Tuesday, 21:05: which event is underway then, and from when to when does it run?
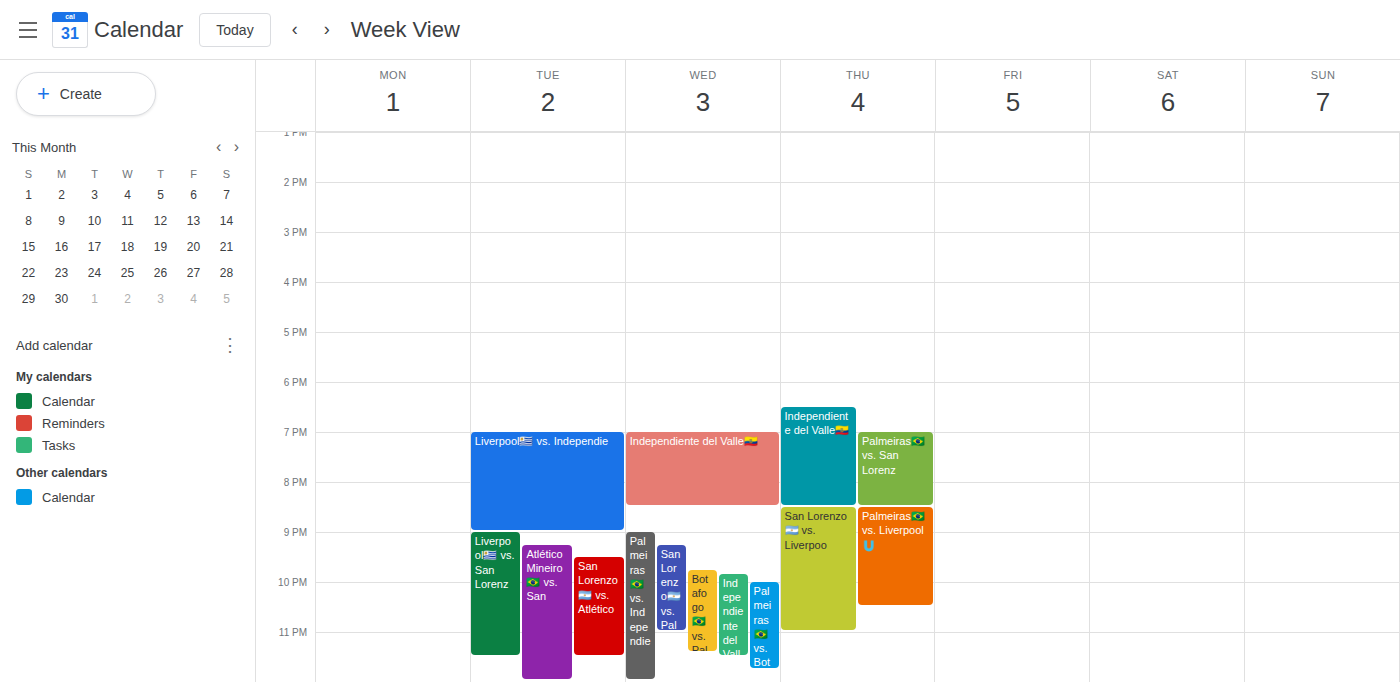
"Liverpool🇺🇾 vs. San Lorenz", 21:00 to 23:30